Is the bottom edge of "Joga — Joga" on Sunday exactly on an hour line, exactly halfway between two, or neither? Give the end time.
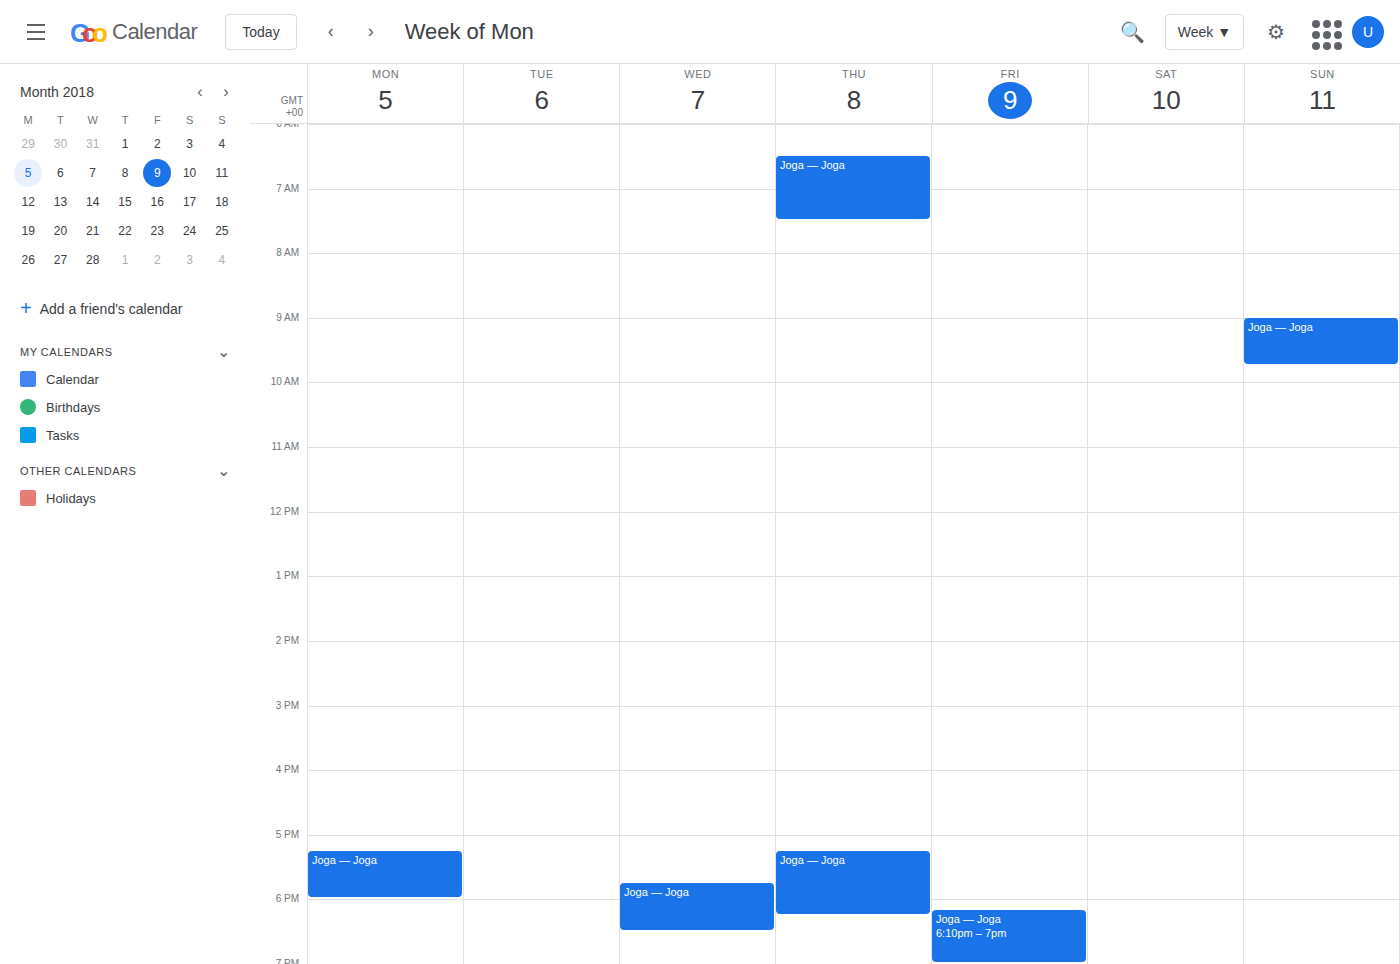
9:45 AM -- neither: three quarters of the way from the 9 AM line to the 10 AM line.